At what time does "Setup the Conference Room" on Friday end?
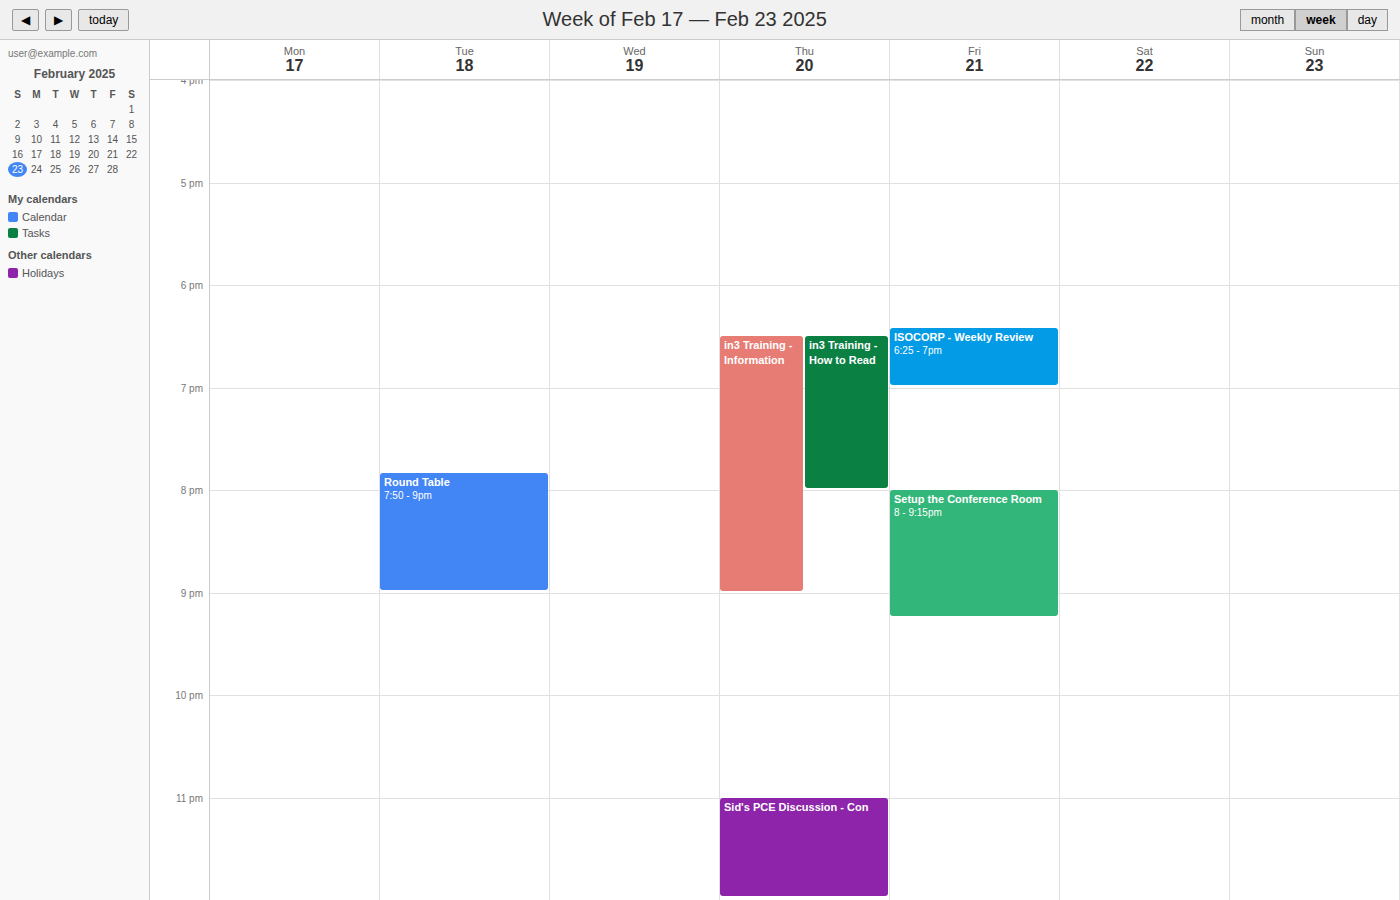
21:15